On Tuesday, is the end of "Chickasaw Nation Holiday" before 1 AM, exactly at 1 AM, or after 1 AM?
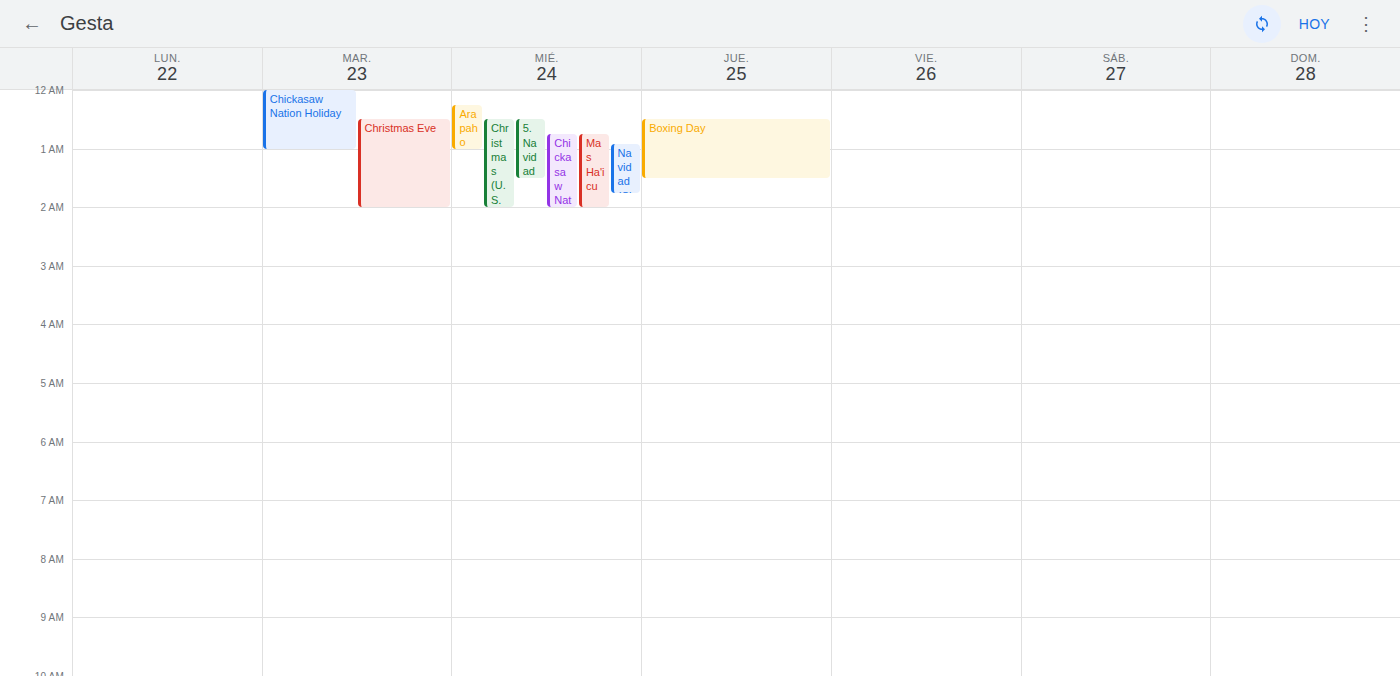
1:00 AM -- exactly at 1 AM, on the 1 AM line.